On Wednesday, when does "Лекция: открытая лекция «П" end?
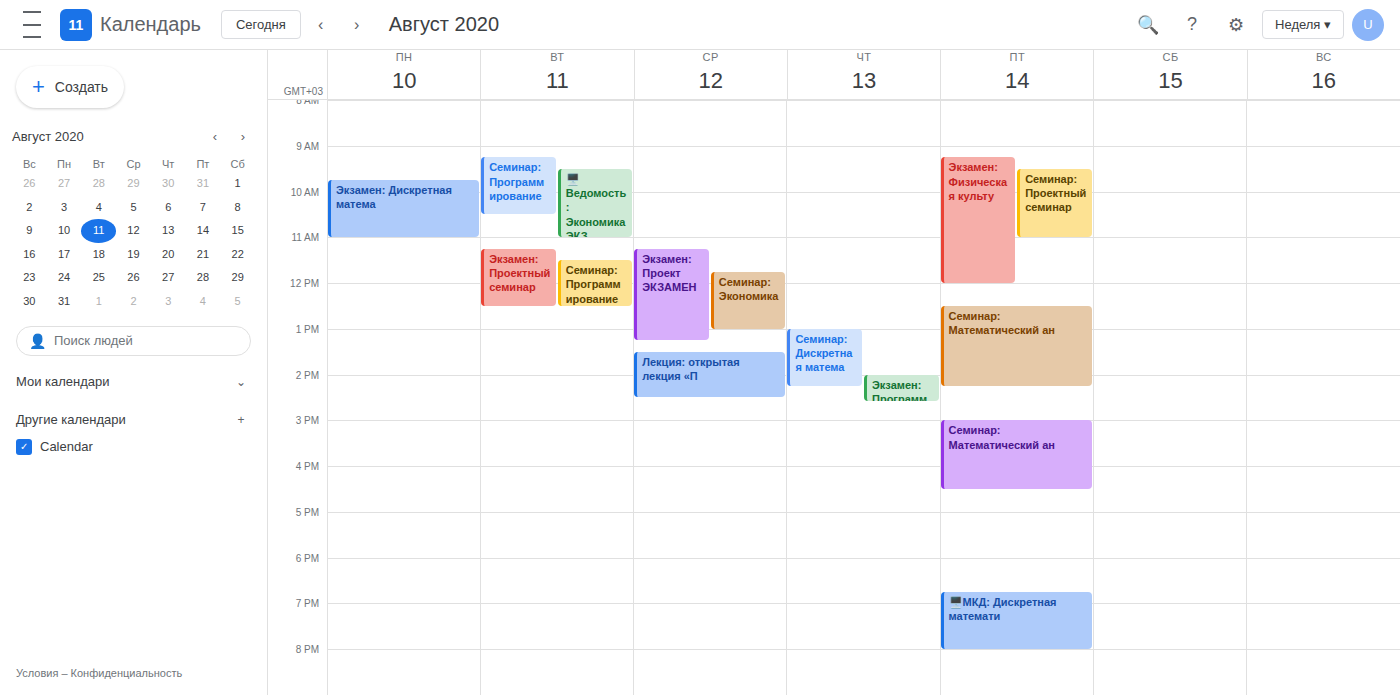
2:30 PM